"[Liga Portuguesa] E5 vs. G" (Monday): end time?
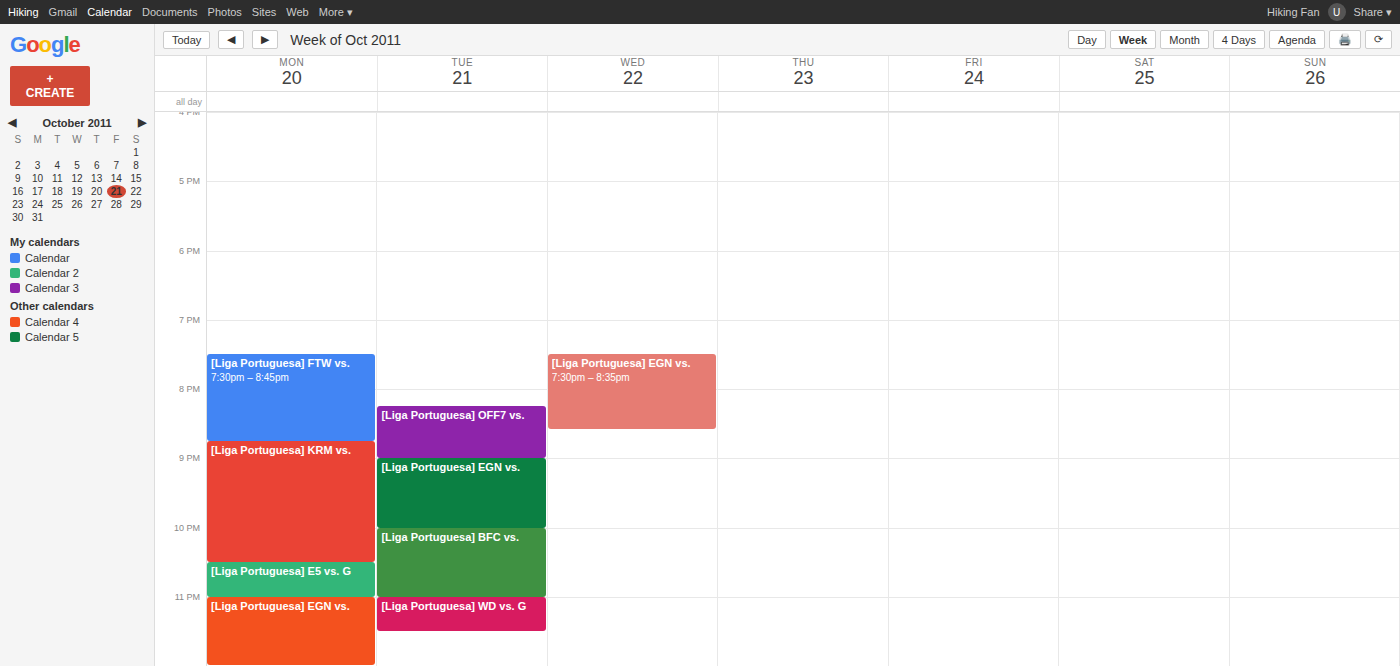
11:00 PM